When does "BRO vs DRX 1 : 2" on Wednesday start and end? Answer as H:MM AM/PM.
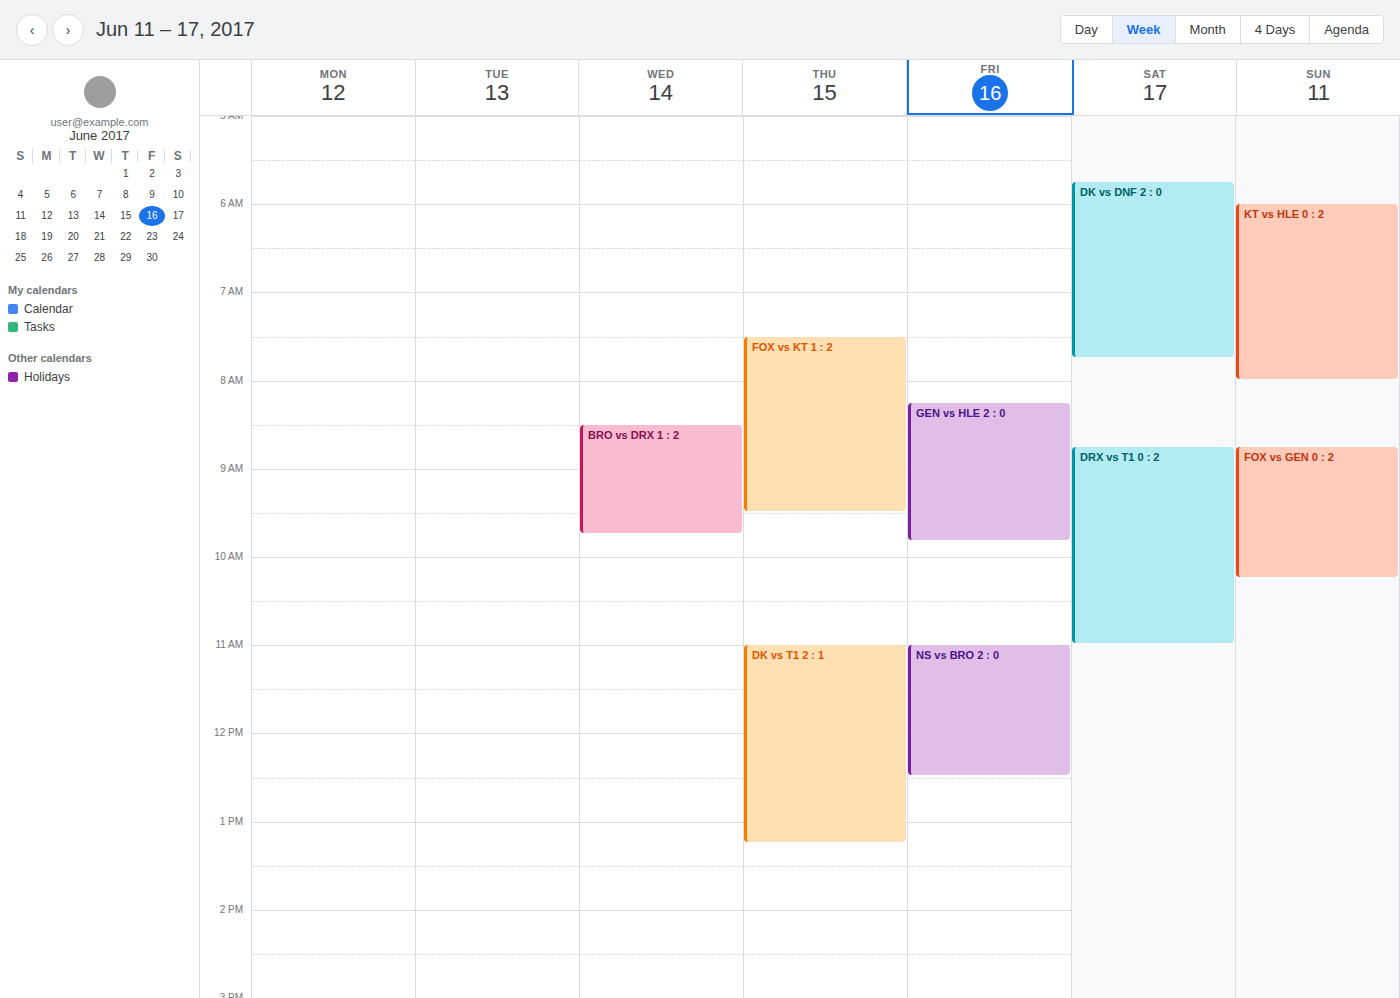
8:30 AM to 9:45 AM